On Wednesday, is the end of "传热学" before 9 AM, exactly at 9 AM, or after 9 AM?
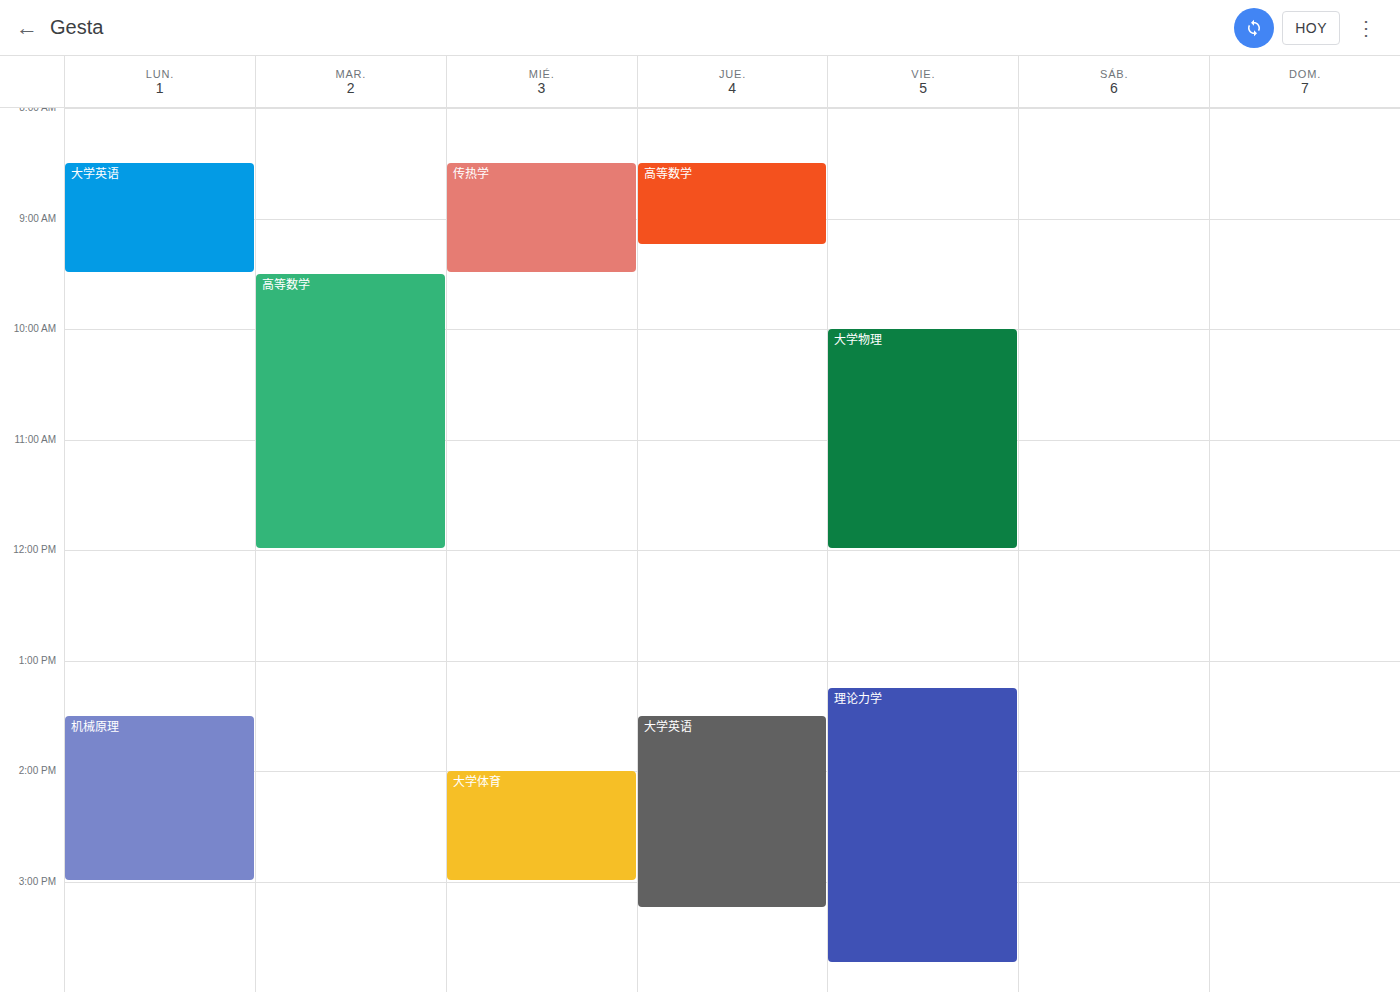
9:30 AM -- after 9 AM, 30 minutes below the 9 AM line.